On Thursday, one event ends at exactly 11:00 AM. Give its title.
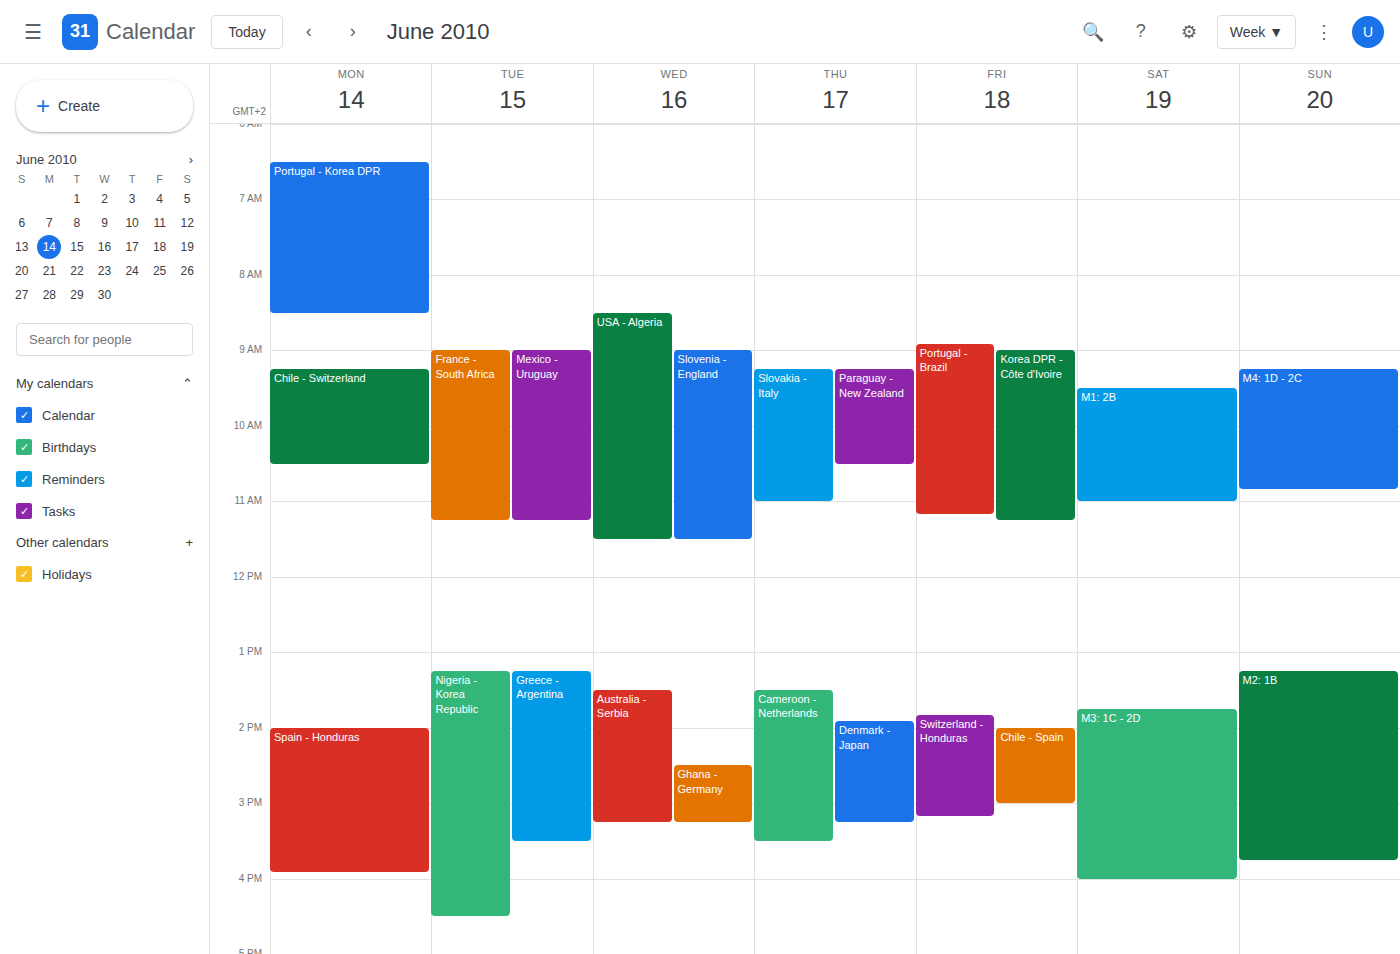
"Slovakia - Italy"